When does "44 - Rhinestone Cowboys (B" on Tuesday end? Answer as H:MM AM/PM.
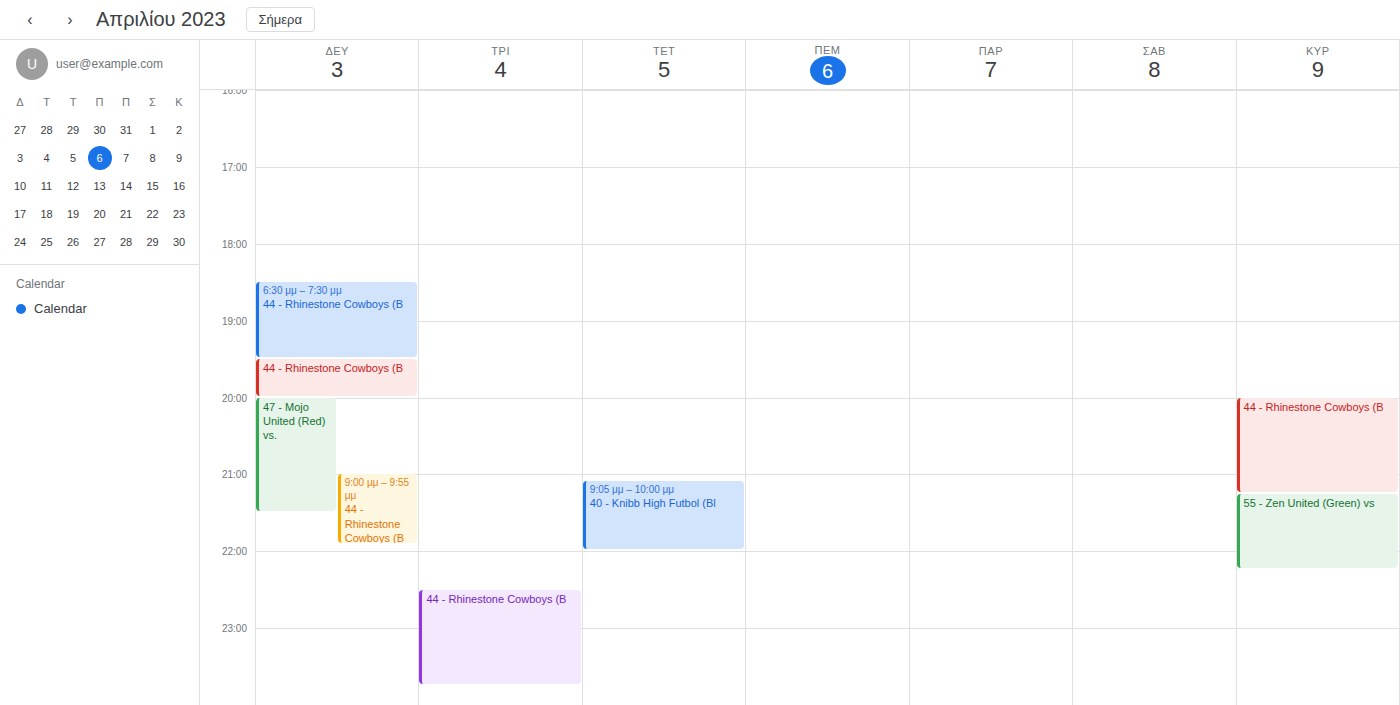
11:45 PM